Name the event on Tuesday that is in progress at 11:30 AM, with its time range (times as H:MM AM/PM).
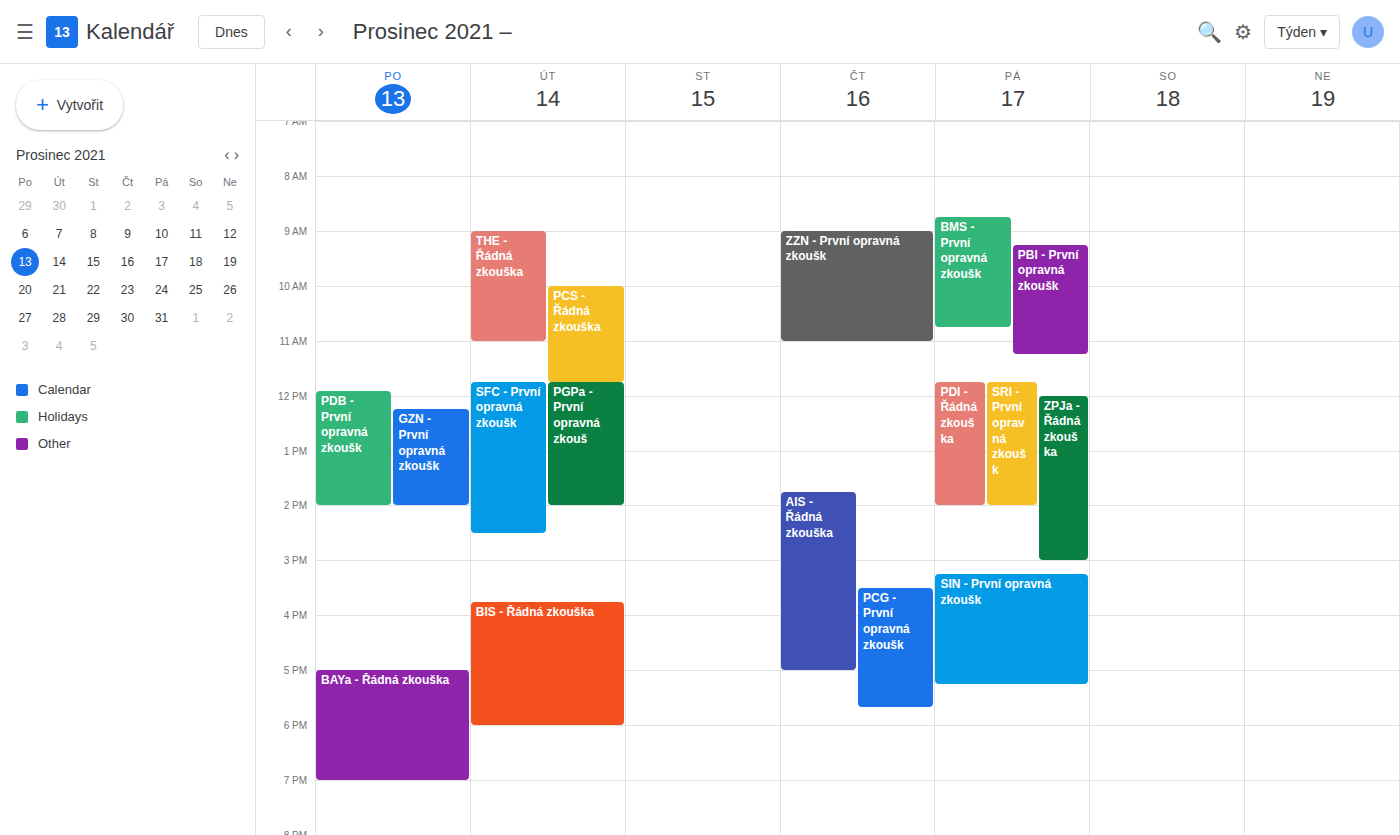
"PCS - Řádná zkouška", 10:00 AM to 11:45 AM